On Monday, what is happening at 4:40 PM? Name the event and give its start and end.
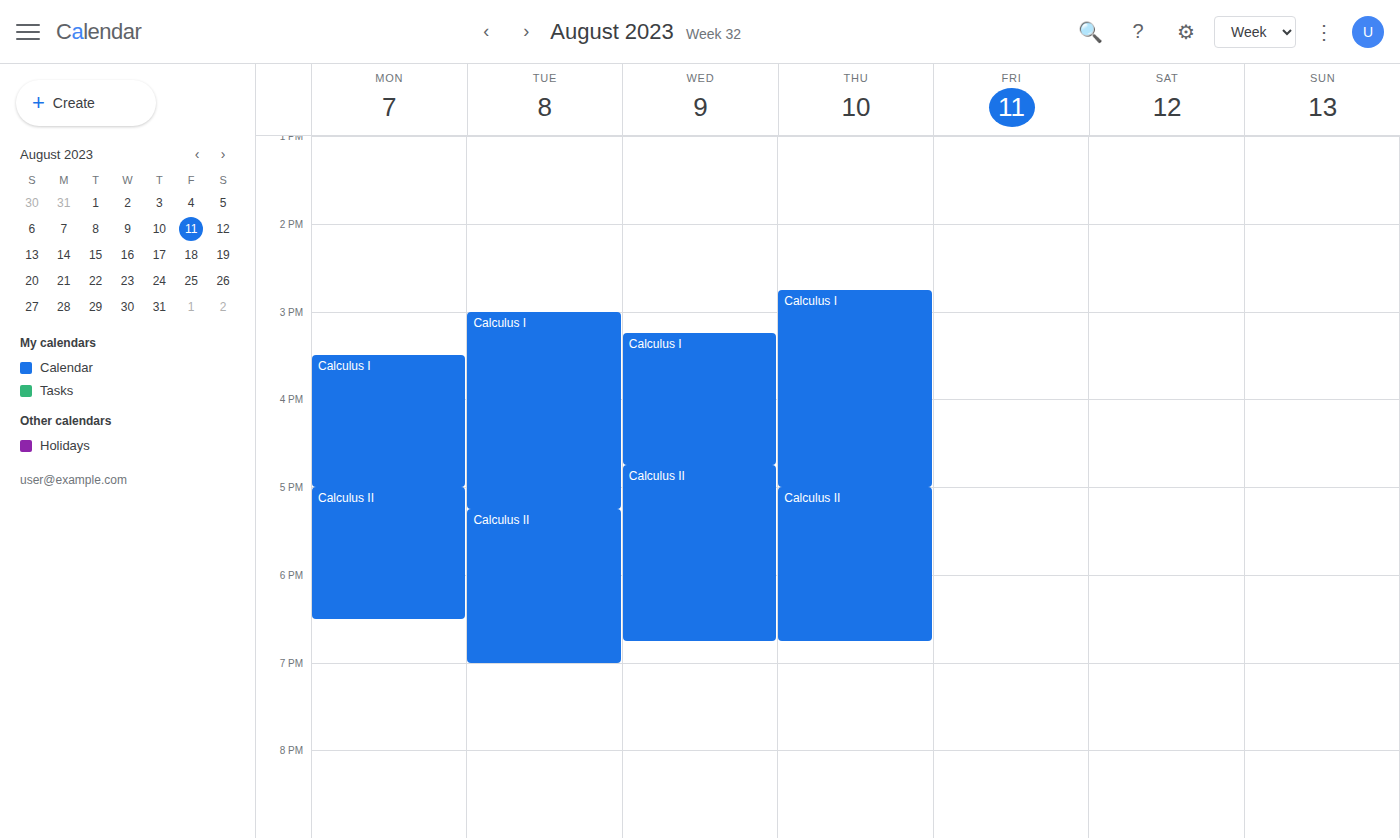
"Calculus I", 3:30 PM to 5:00 PM